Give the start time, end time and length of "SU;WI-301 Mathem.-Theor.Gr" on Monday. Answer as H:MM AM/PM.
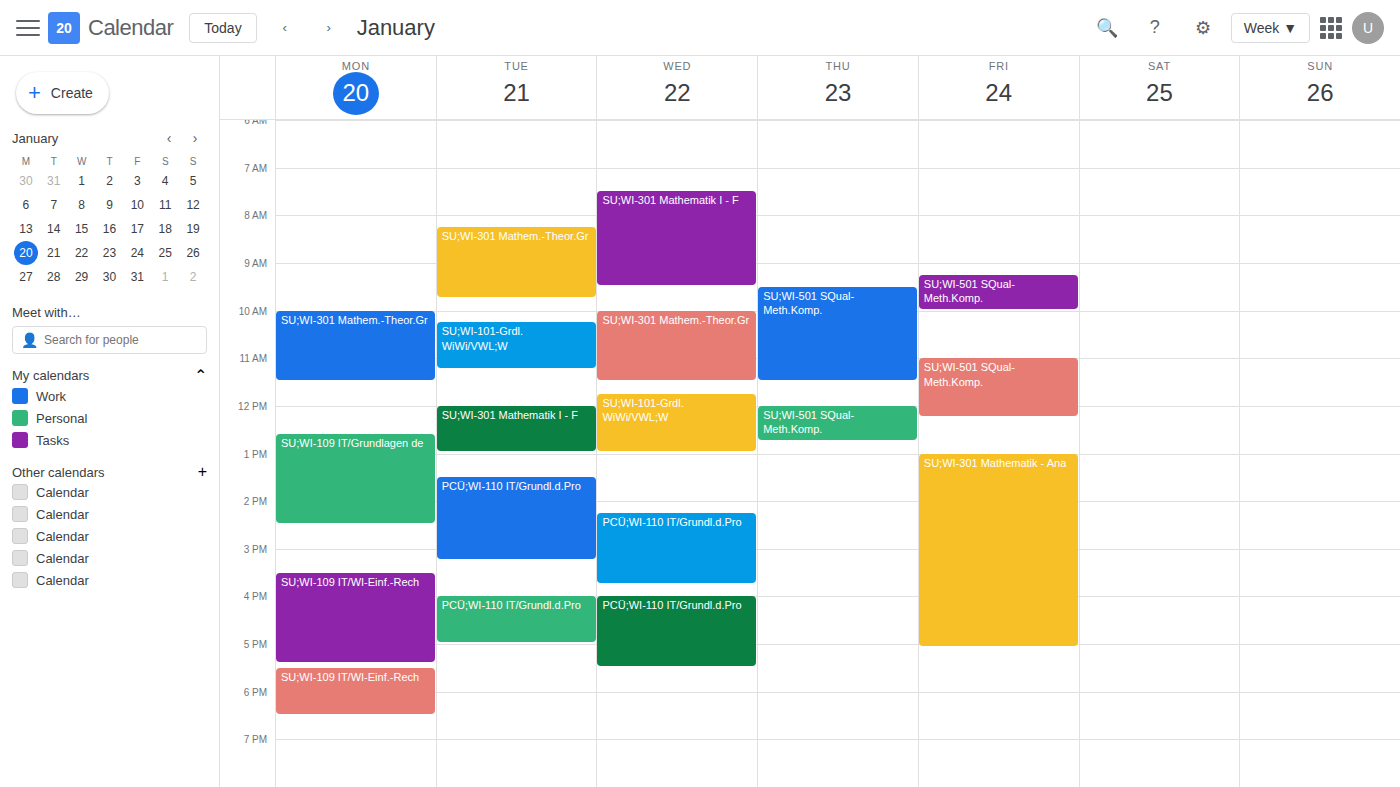
10:00 AM to 11:30 AM, 1 hour 30 minutes